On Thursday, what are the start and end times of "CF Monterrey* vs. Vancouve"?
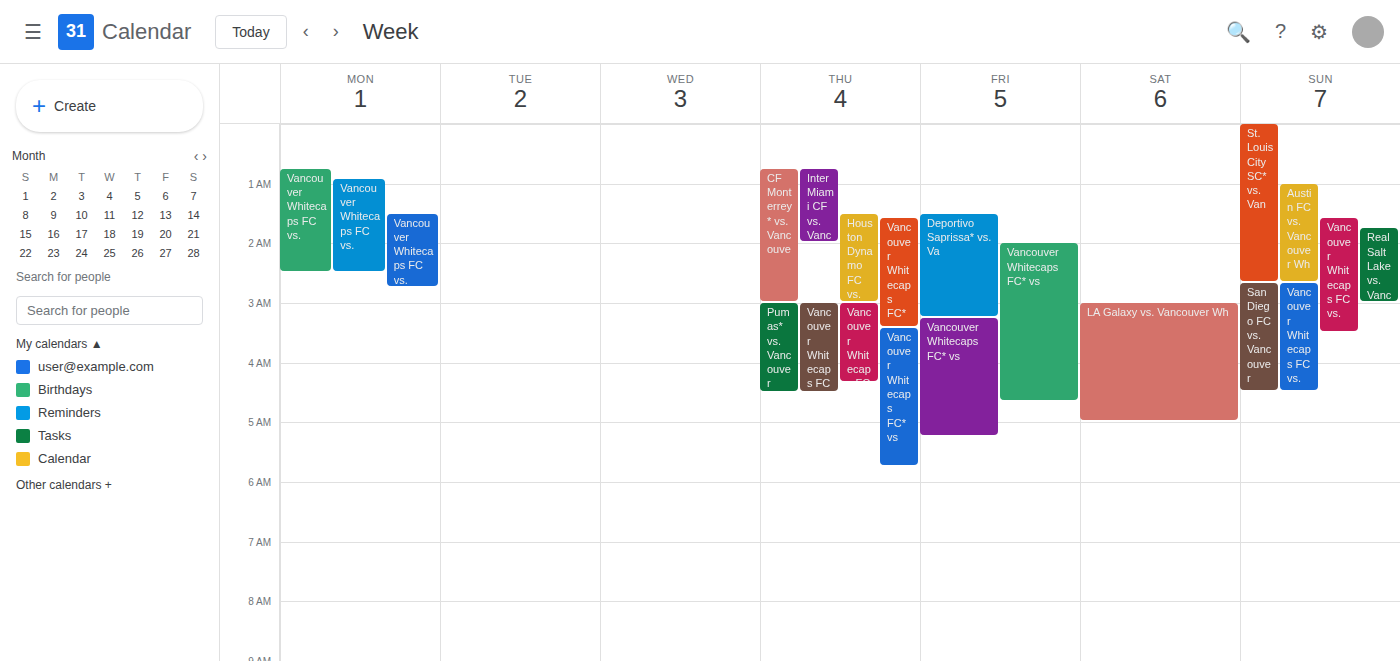
12:45 AM to 3:00 AM